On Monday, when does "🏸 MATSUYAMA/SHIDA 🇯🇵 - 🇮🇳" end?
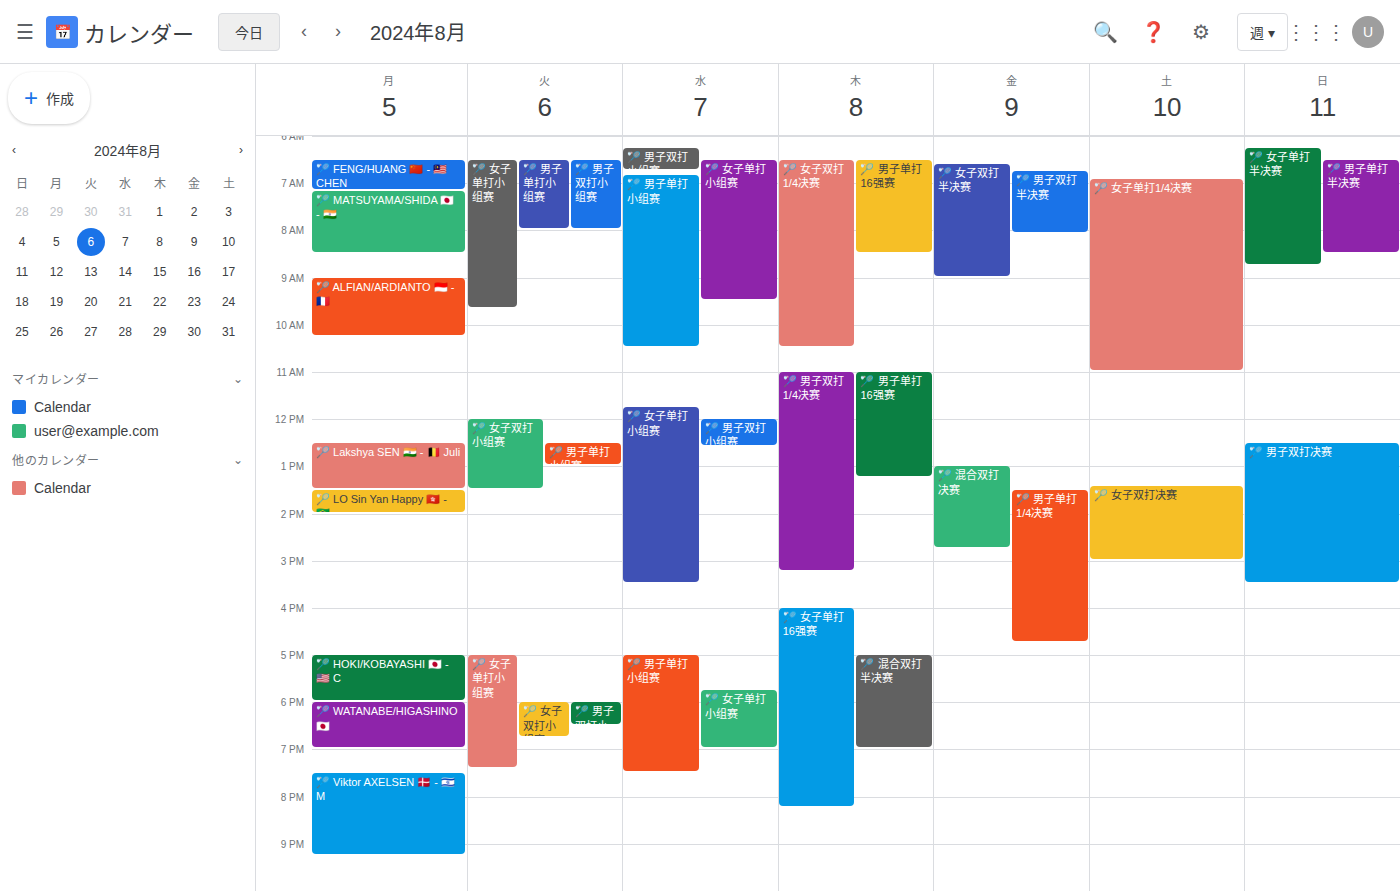
8:30 AM